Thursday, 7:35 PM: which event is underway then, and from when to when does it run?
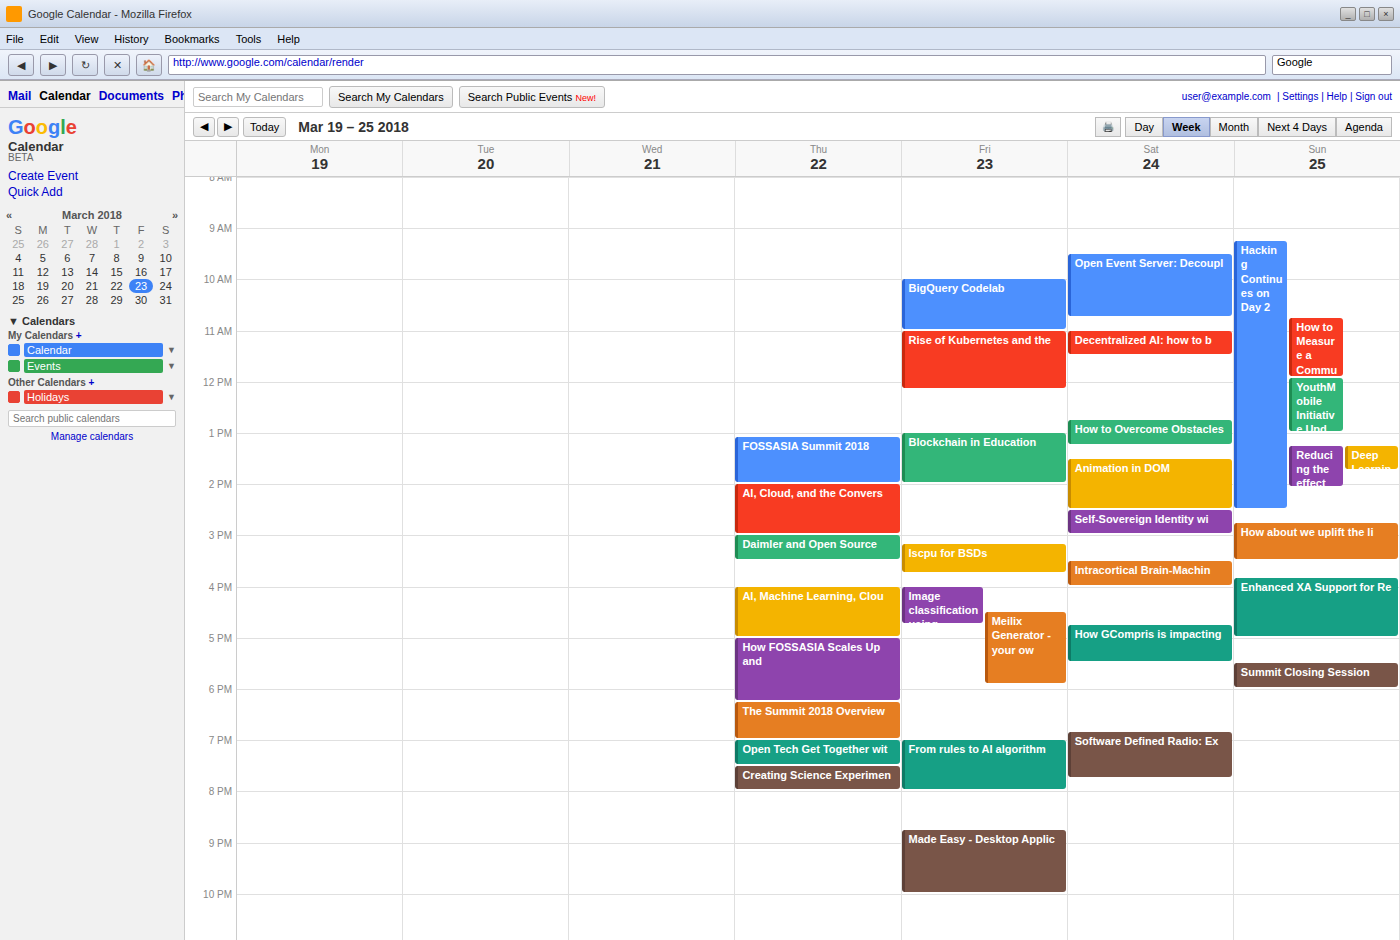
"Creating Science Experimen", 7:30 PM to 8:00 PM